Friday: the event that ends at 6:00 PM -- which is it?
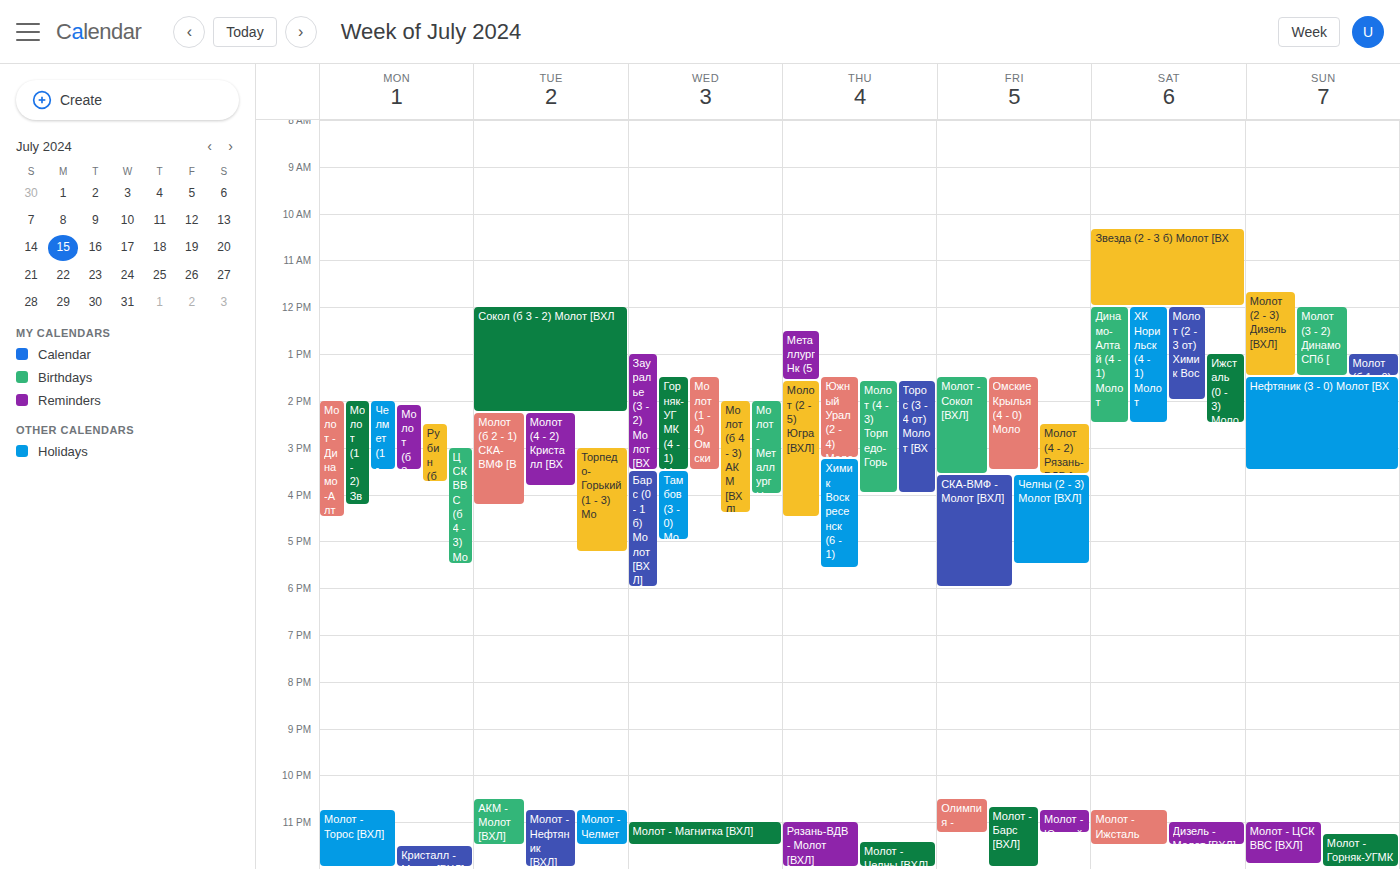
"СКА-ВМФ - Молот [ВХЛ]"